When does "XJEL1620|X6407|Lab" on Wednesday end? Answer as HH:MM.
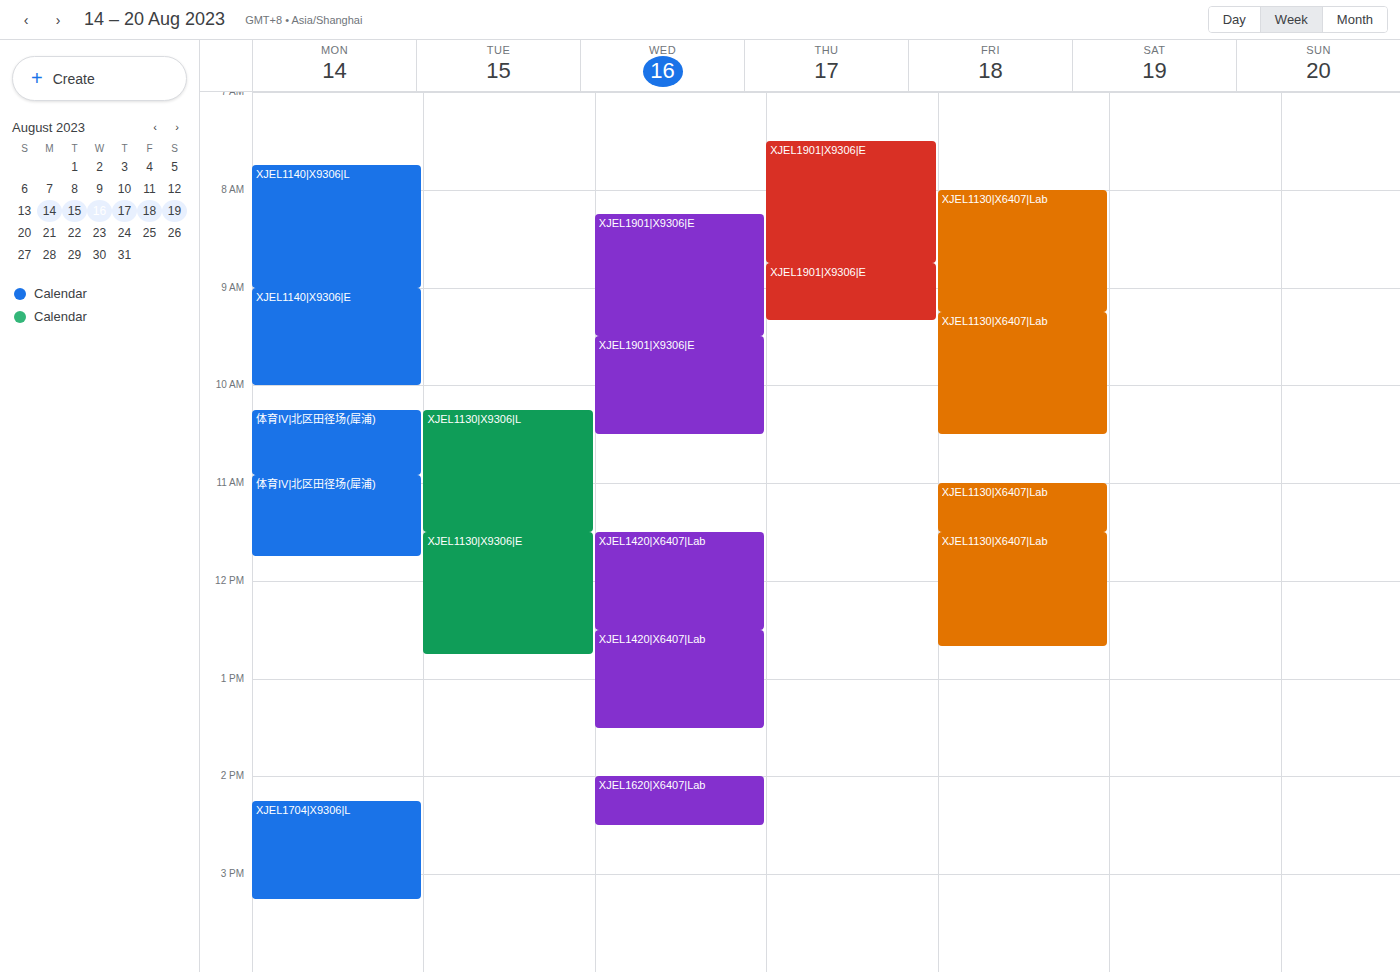
14:30